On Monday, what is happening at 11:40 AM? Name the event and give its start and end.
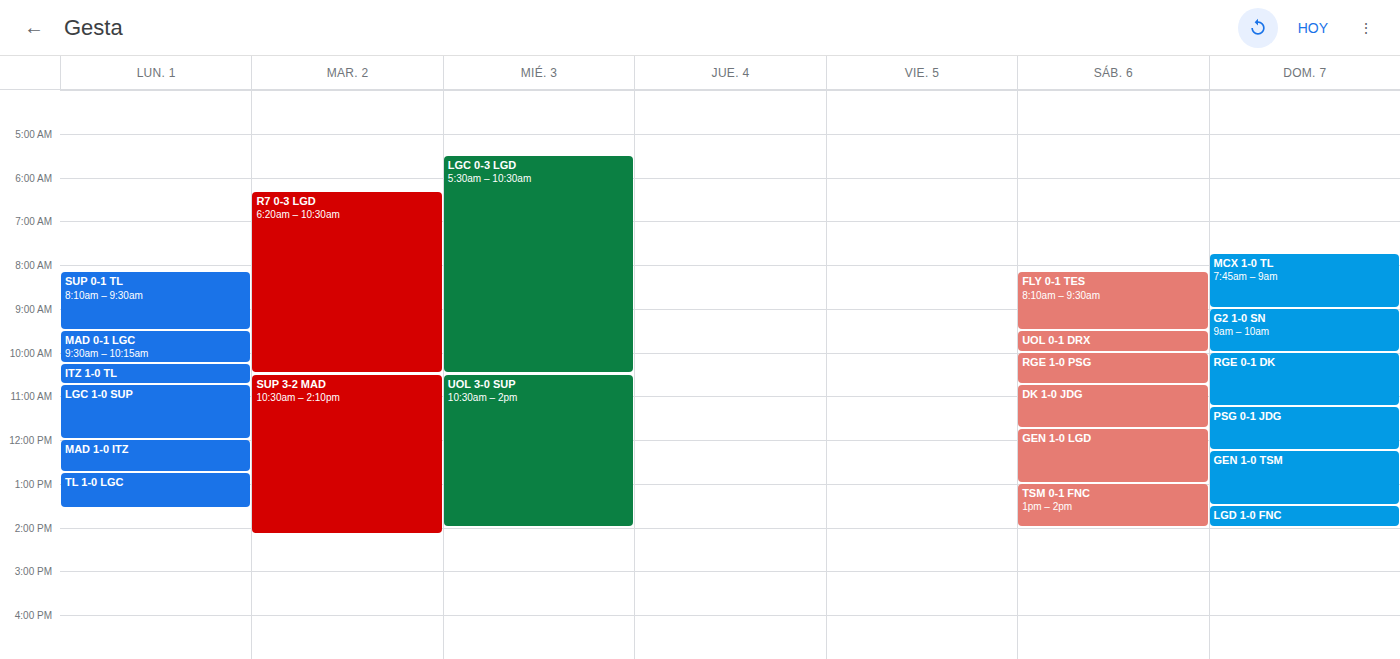
"LGC 1-0 SUP", 10:45 AM to 12:00 PM